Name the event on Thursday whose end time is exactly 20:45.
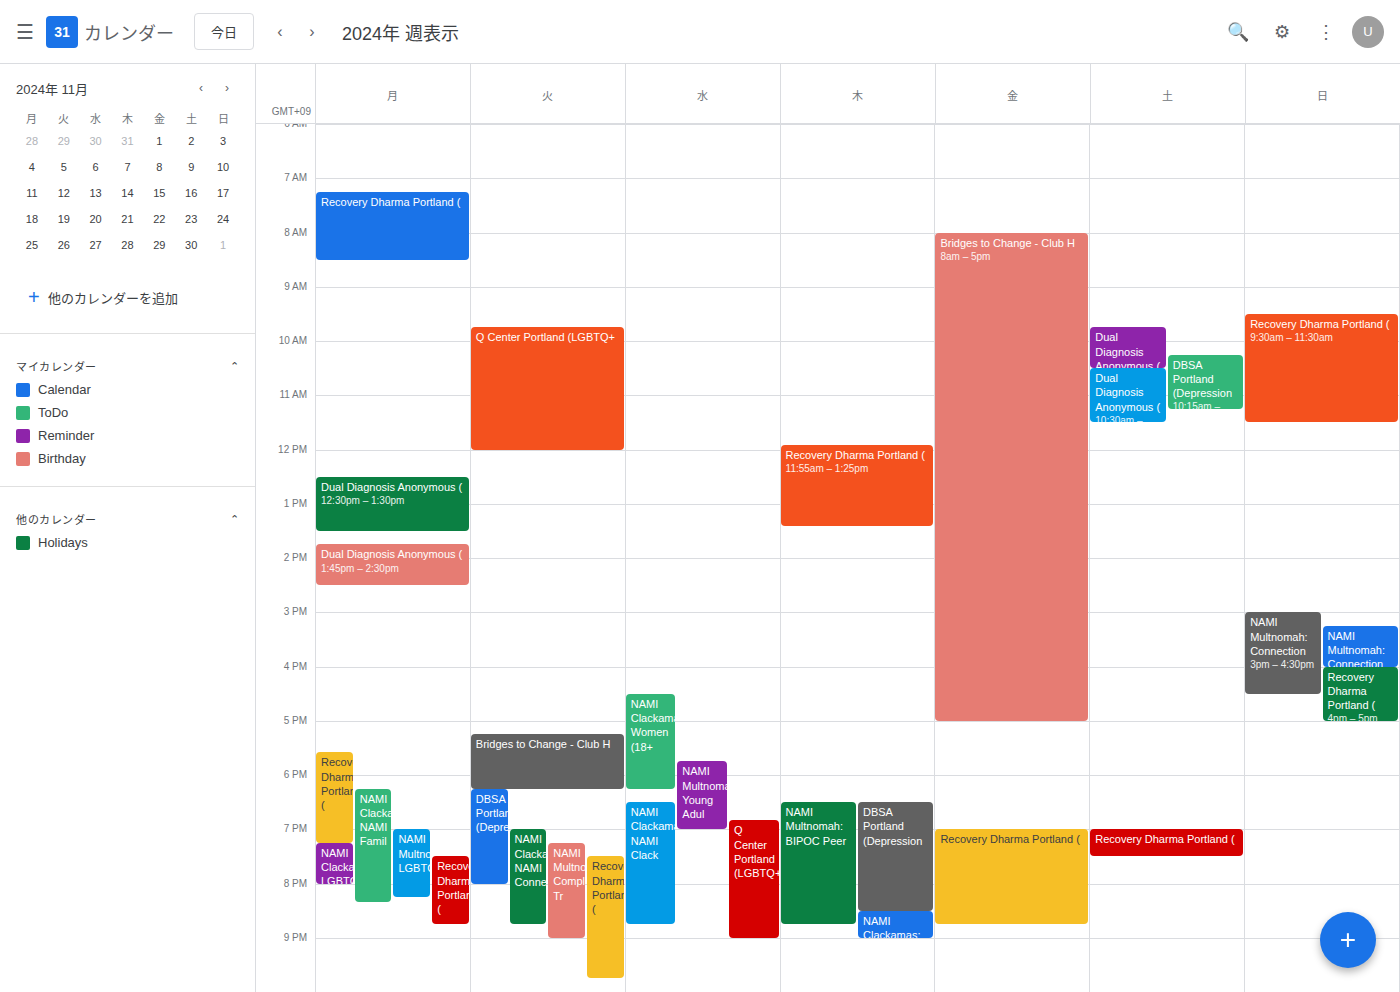
"NAMI Multnomah: BIPOC Peer"